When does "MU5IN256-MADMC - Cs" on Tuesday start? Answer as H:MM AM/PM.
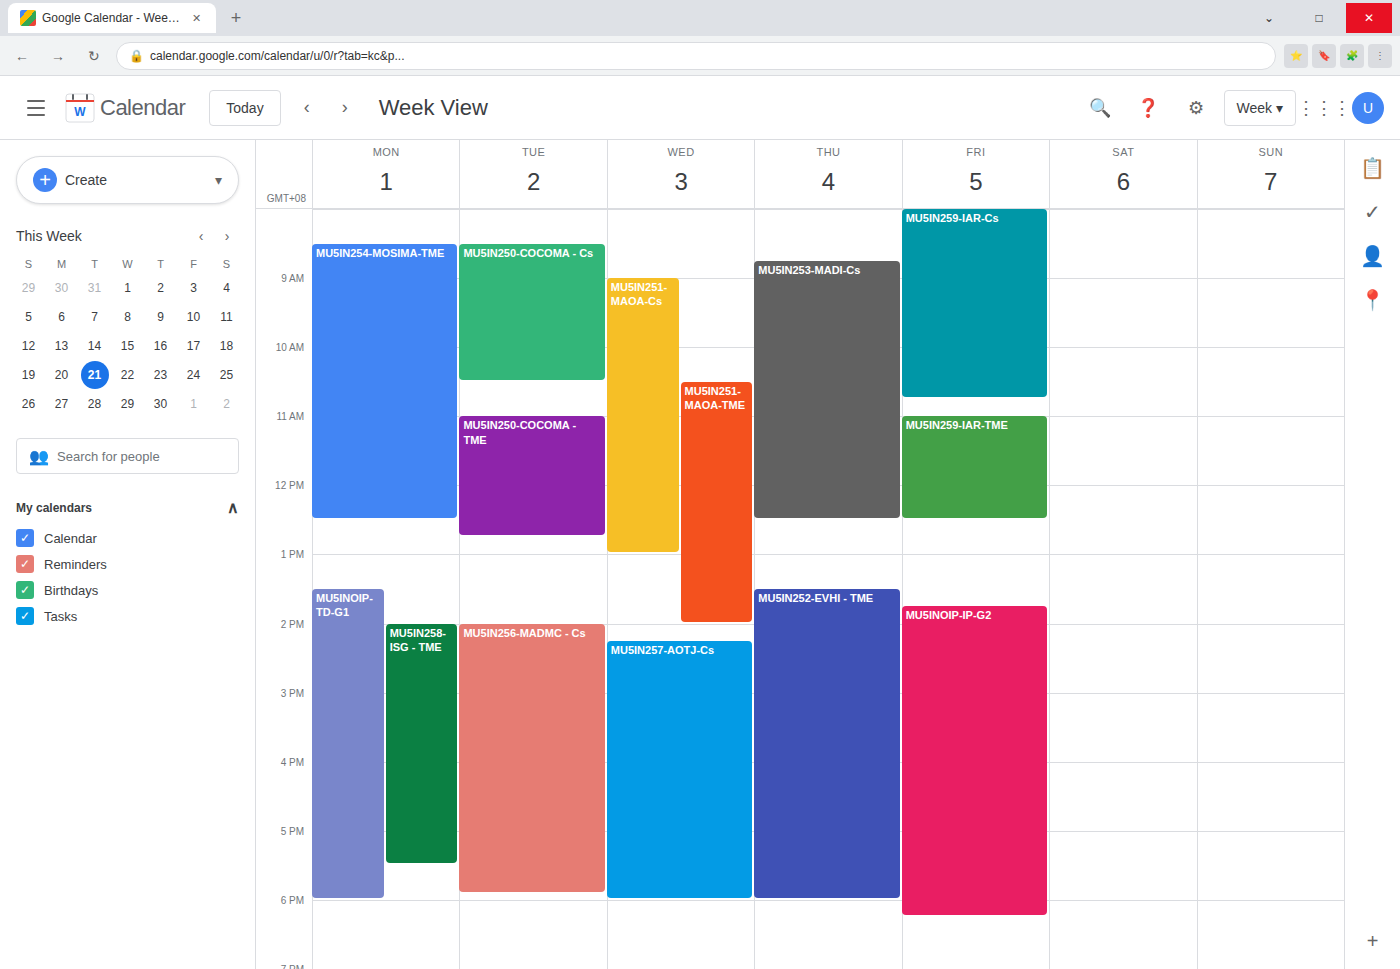
2:00 PM